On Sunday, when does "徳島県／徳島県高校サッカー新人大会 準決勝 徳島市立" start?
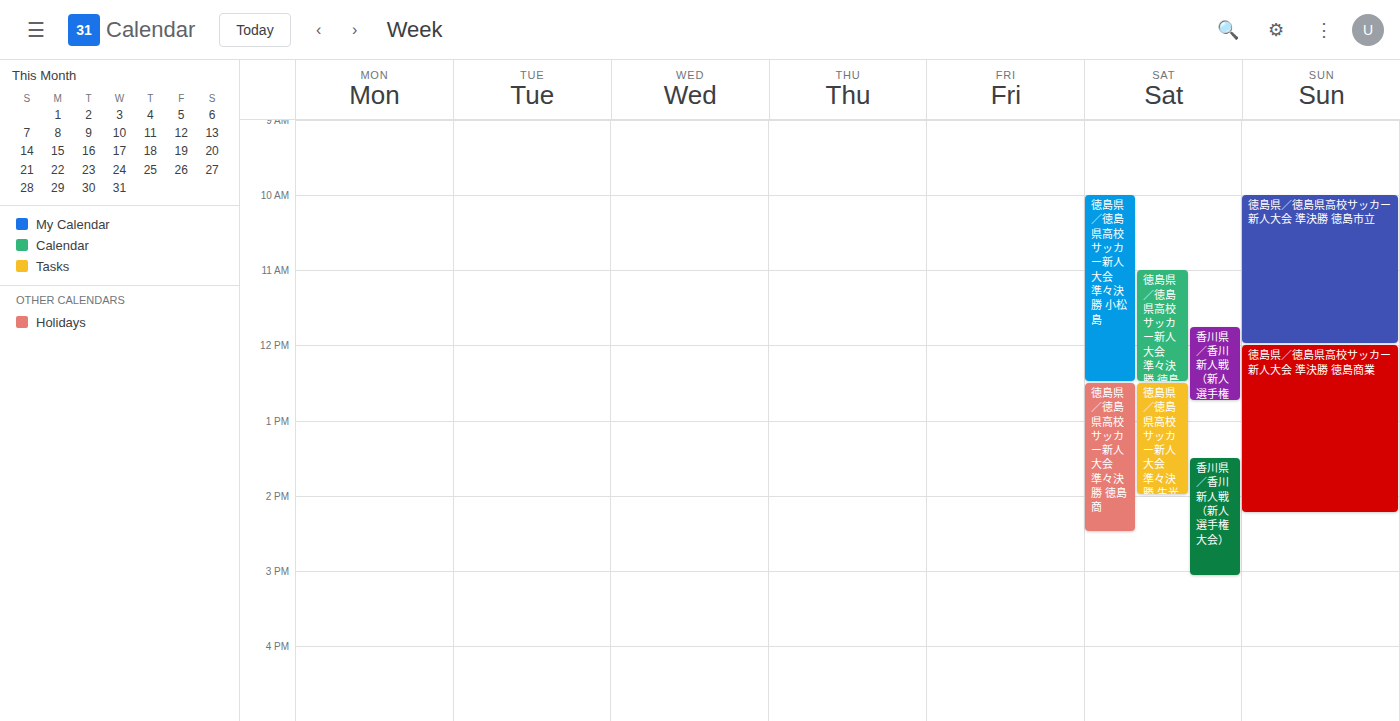
10:00 AM